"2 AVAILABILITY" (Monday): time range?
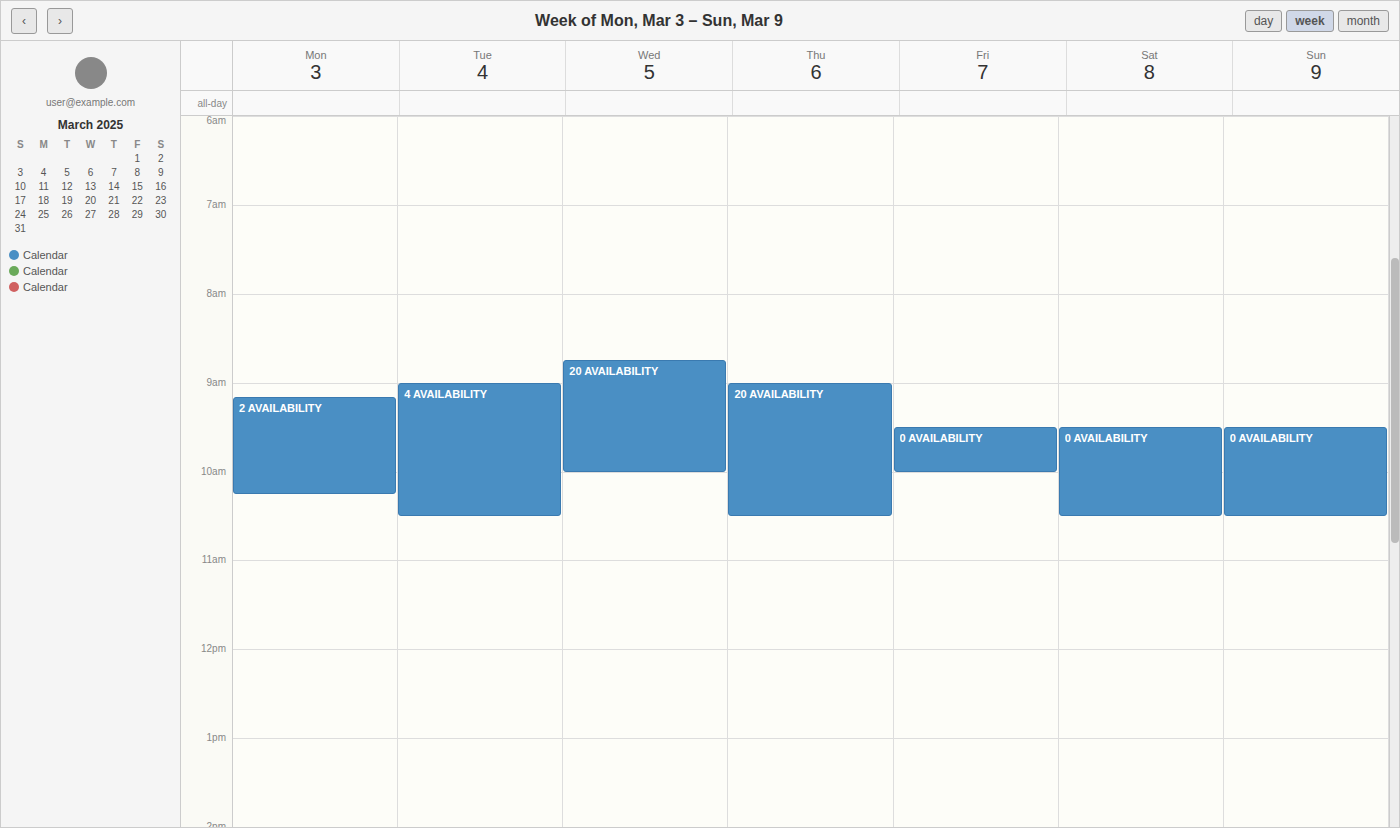
9:10 AM to 10:15 AM